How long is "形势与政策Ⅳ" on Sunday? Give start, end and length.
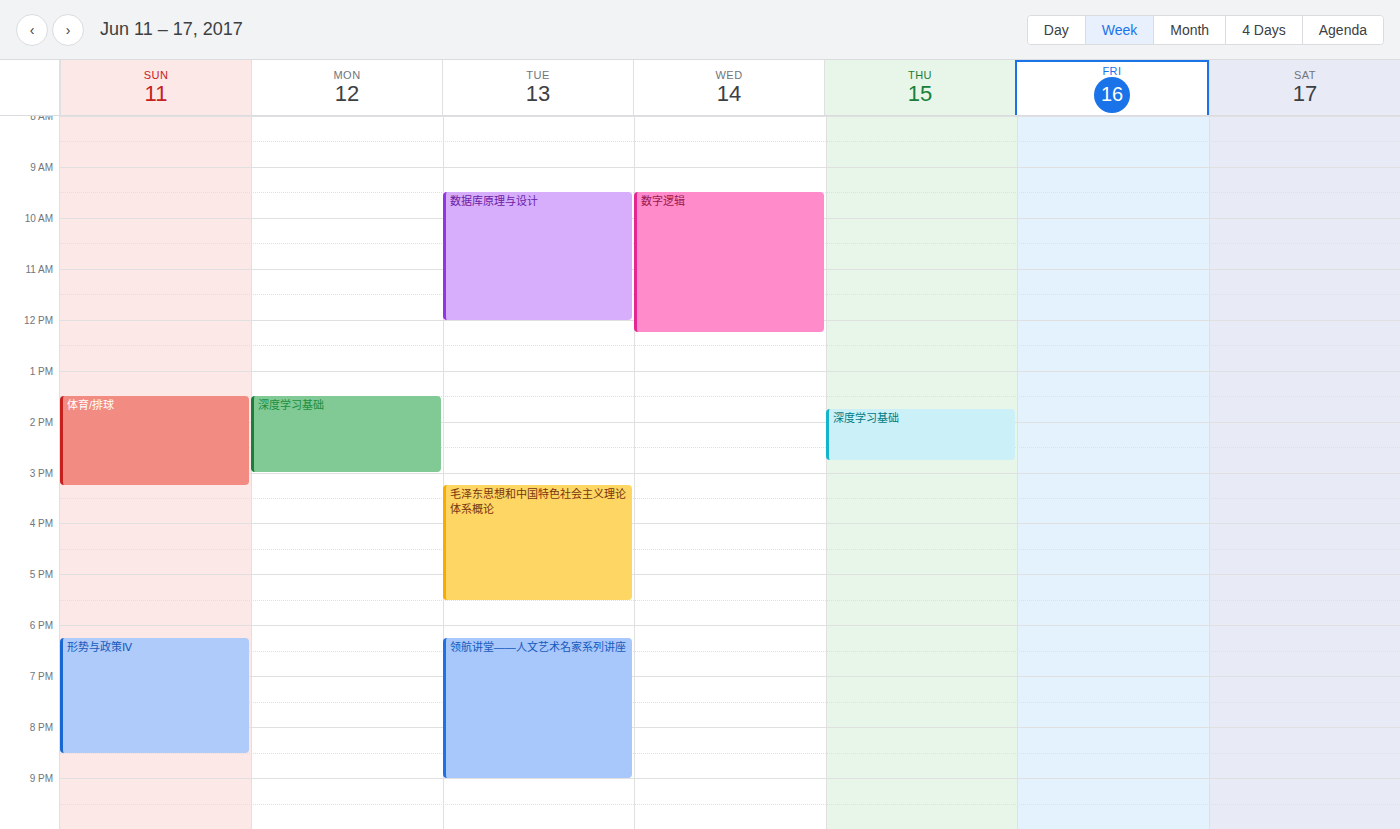
6:15 PM to 8:30 PM, 2 hours 15 minutes